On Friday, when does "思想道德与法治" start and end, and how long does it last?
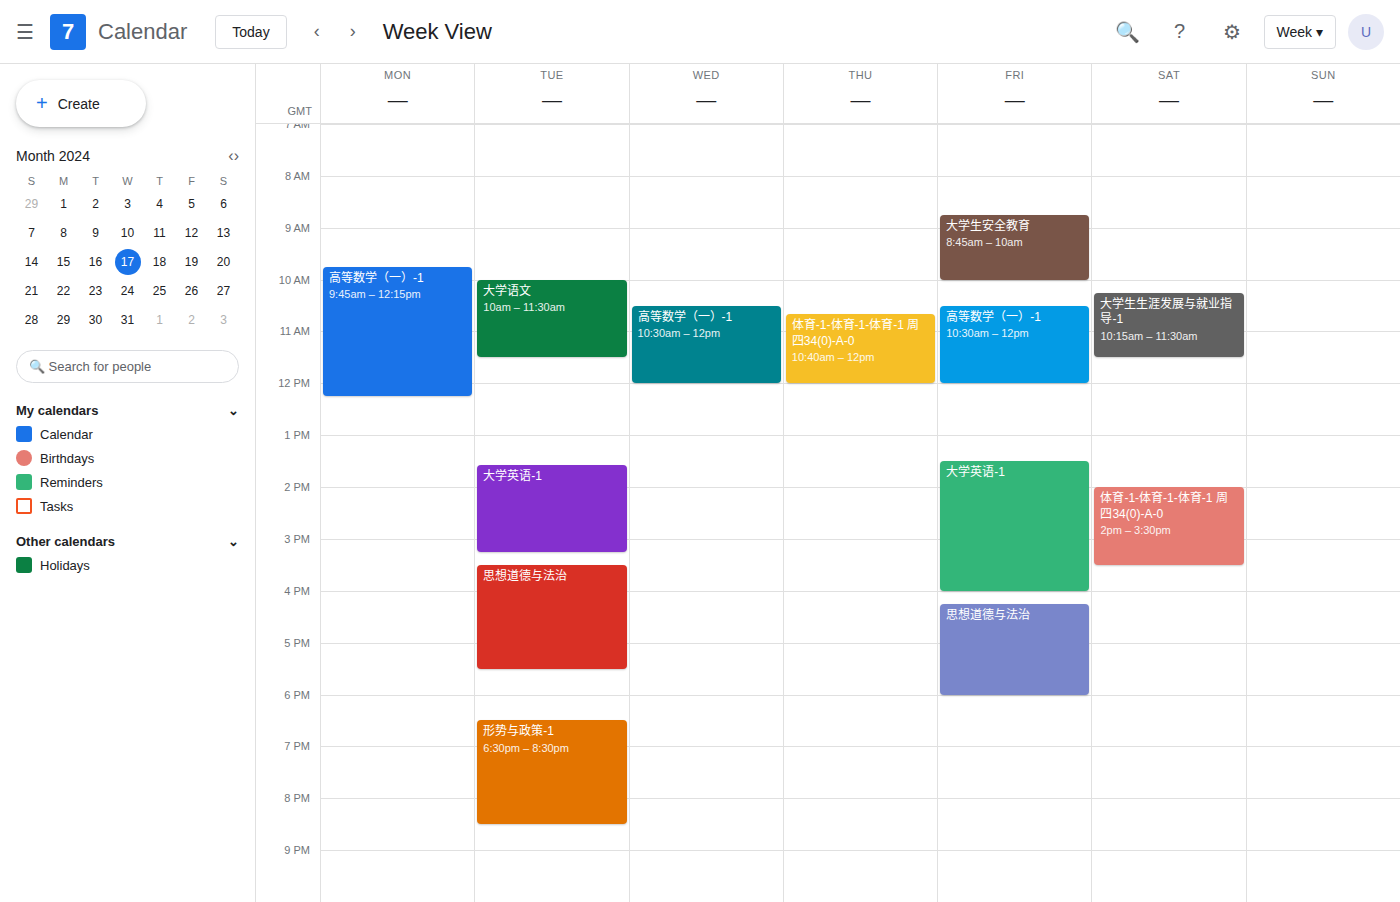
4:15 PM to 6:00 PM, 1 hour 45 minutes